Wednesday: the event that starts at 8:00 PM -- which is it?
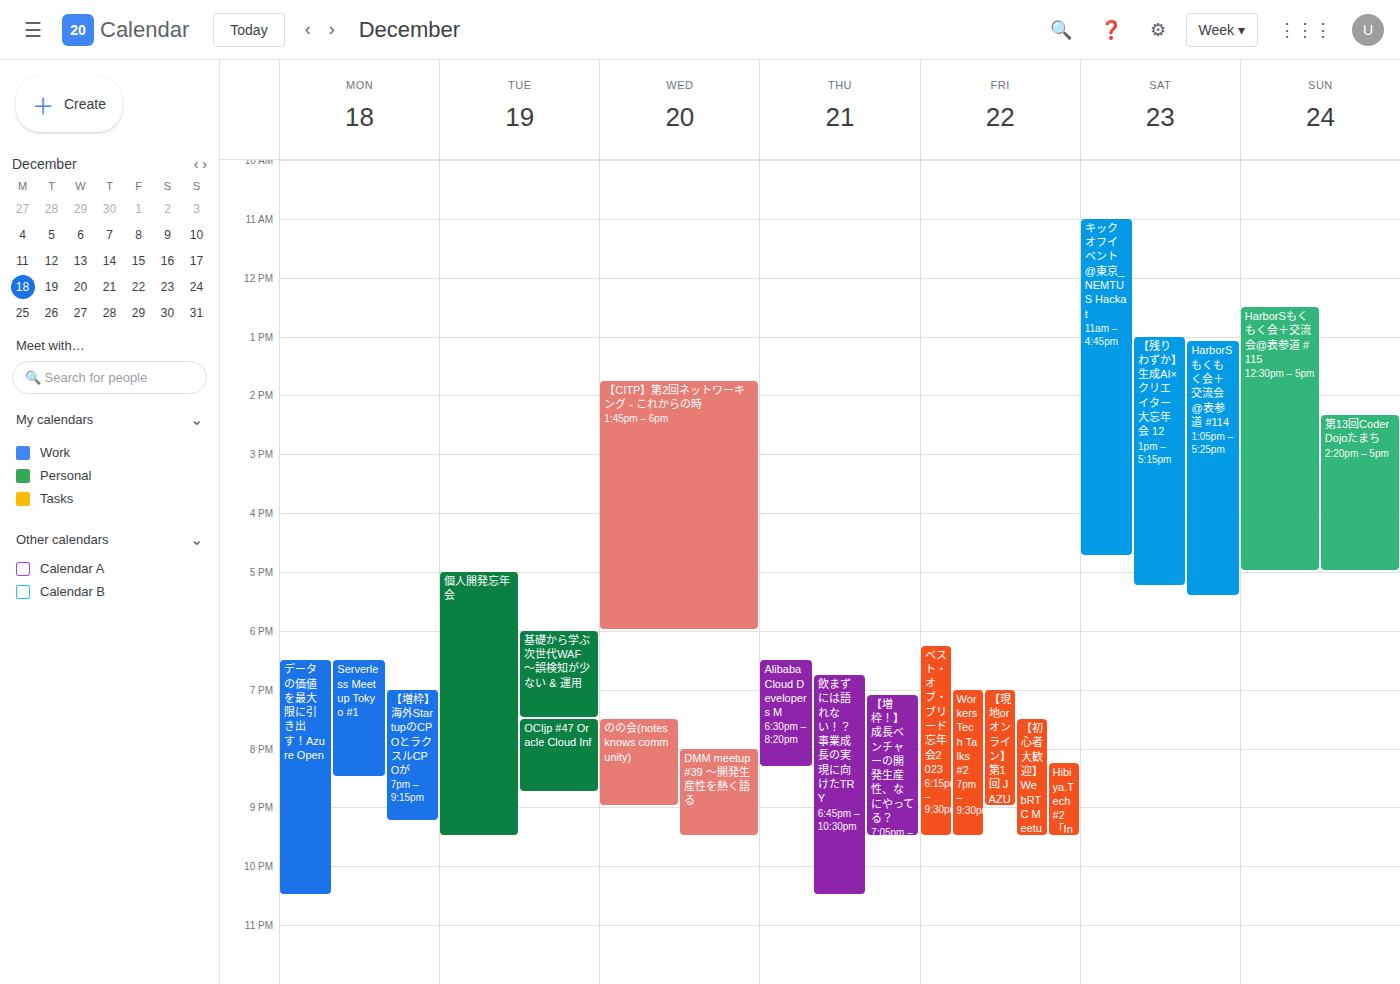
"DMM meetup #39 ～開発生産性を熱く語る"